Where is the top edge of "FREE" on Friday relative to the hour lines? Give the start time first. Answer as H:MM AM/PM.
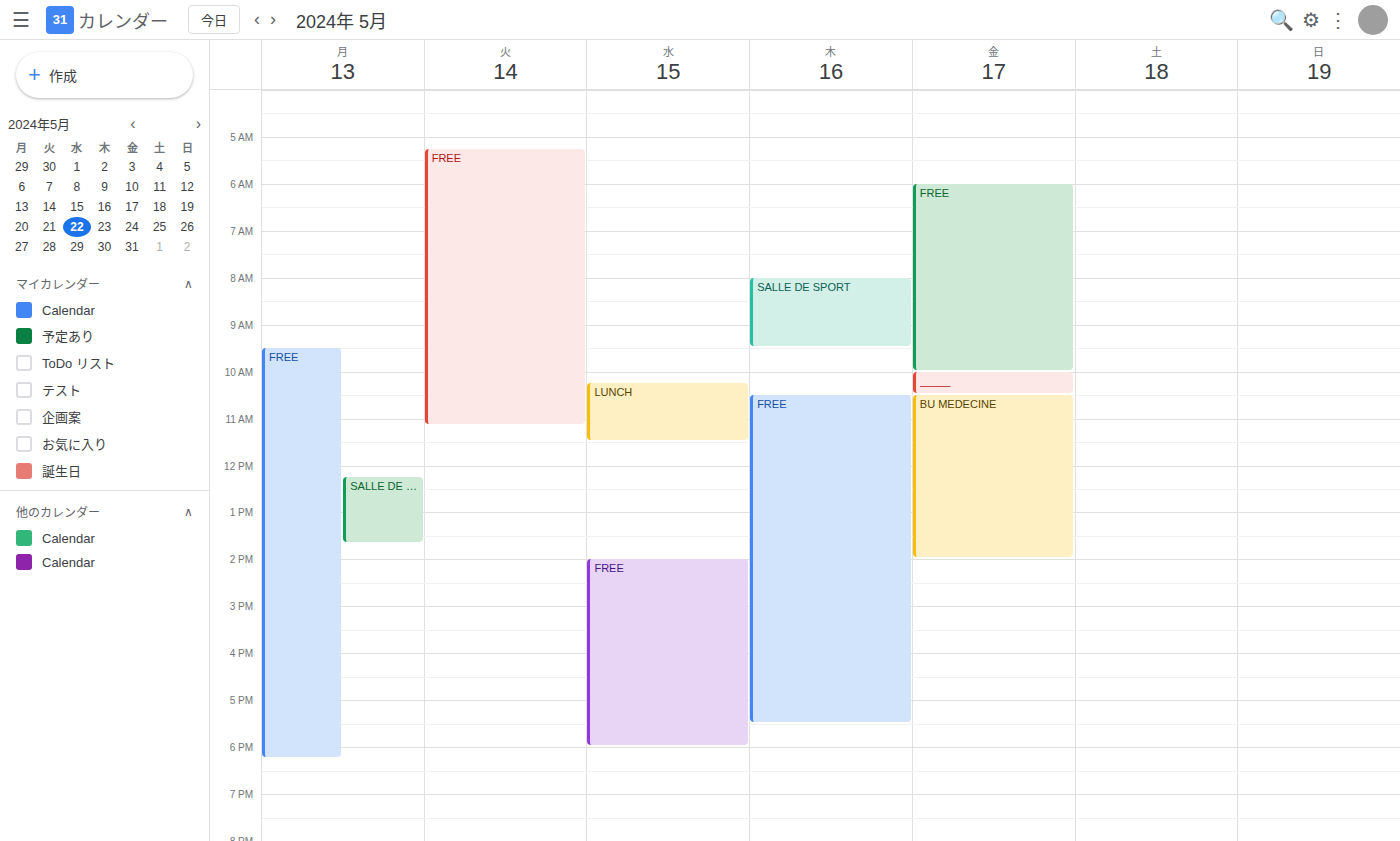
6:00 AM -- exactly on the 6 AM line.